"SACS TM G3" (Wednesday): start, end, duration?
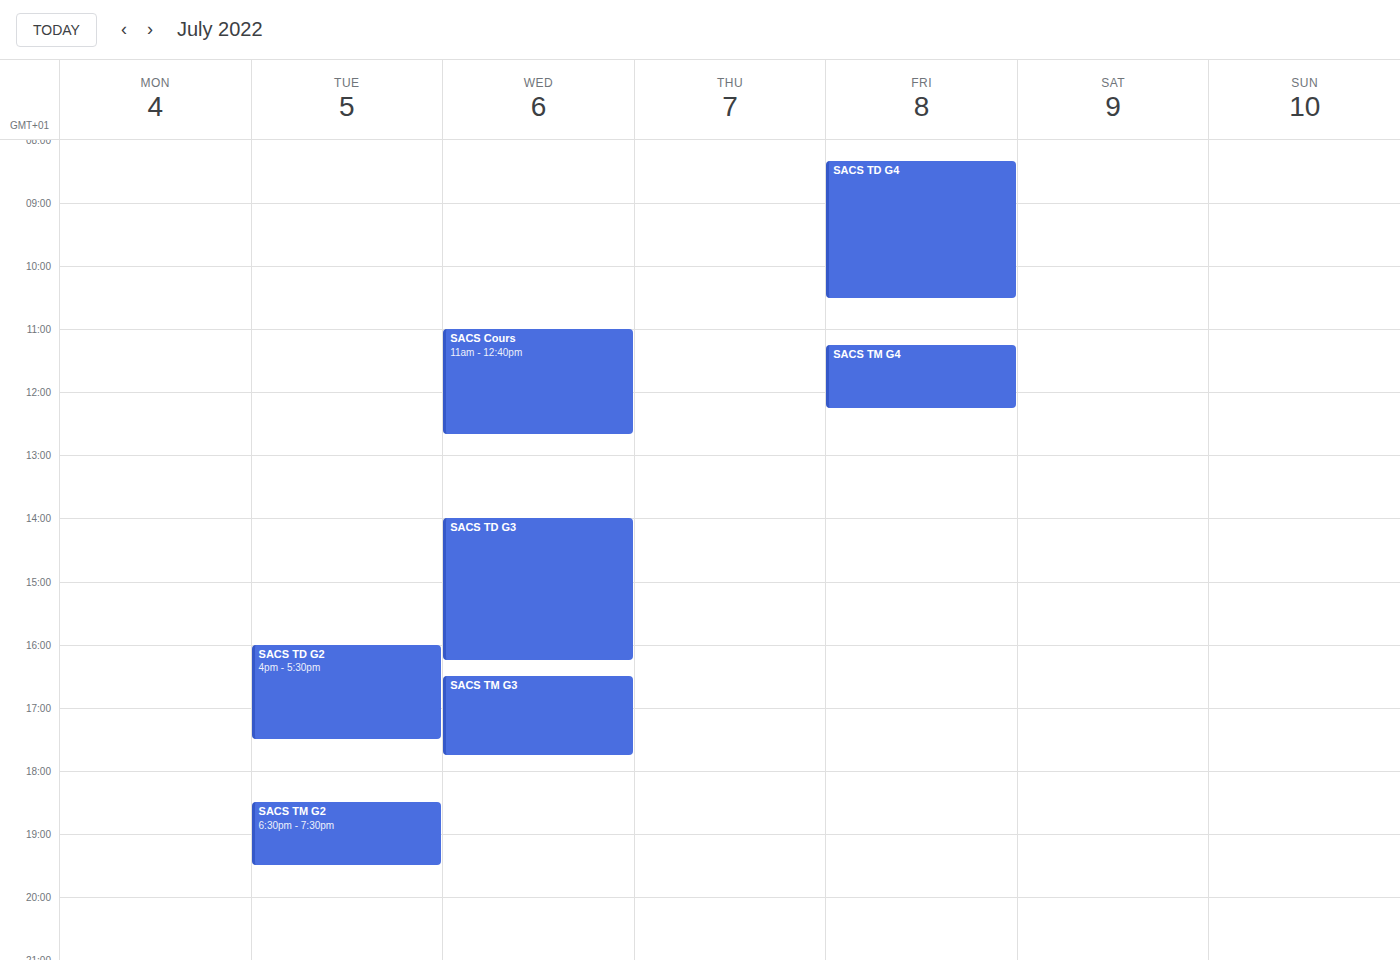
16:30 to 17:45, 1 hour 15 minutes